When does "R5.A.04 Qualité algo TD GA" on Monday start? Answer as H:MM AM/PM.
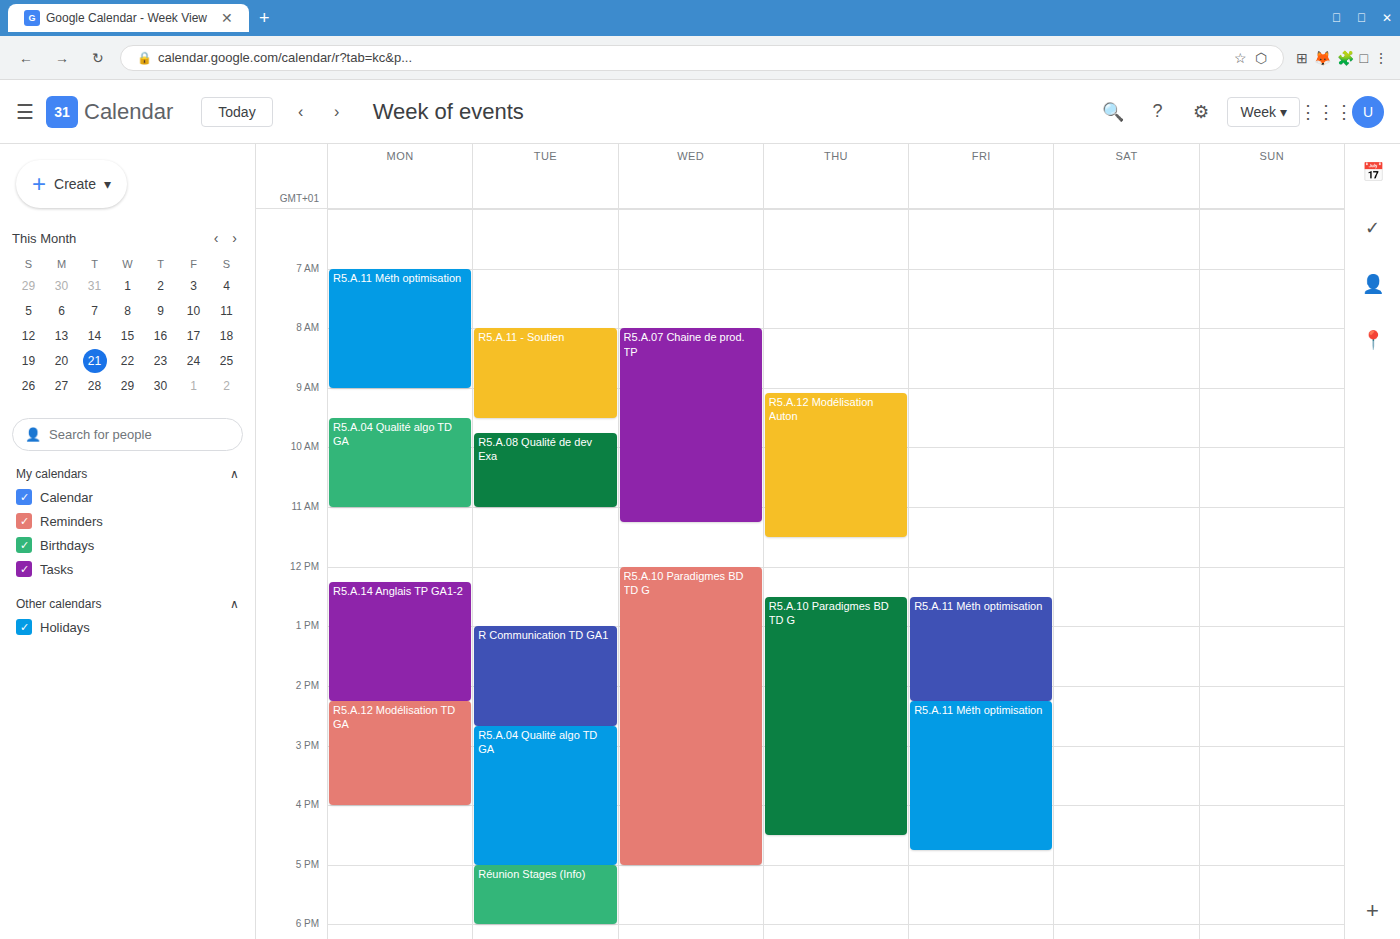
9:30 AM